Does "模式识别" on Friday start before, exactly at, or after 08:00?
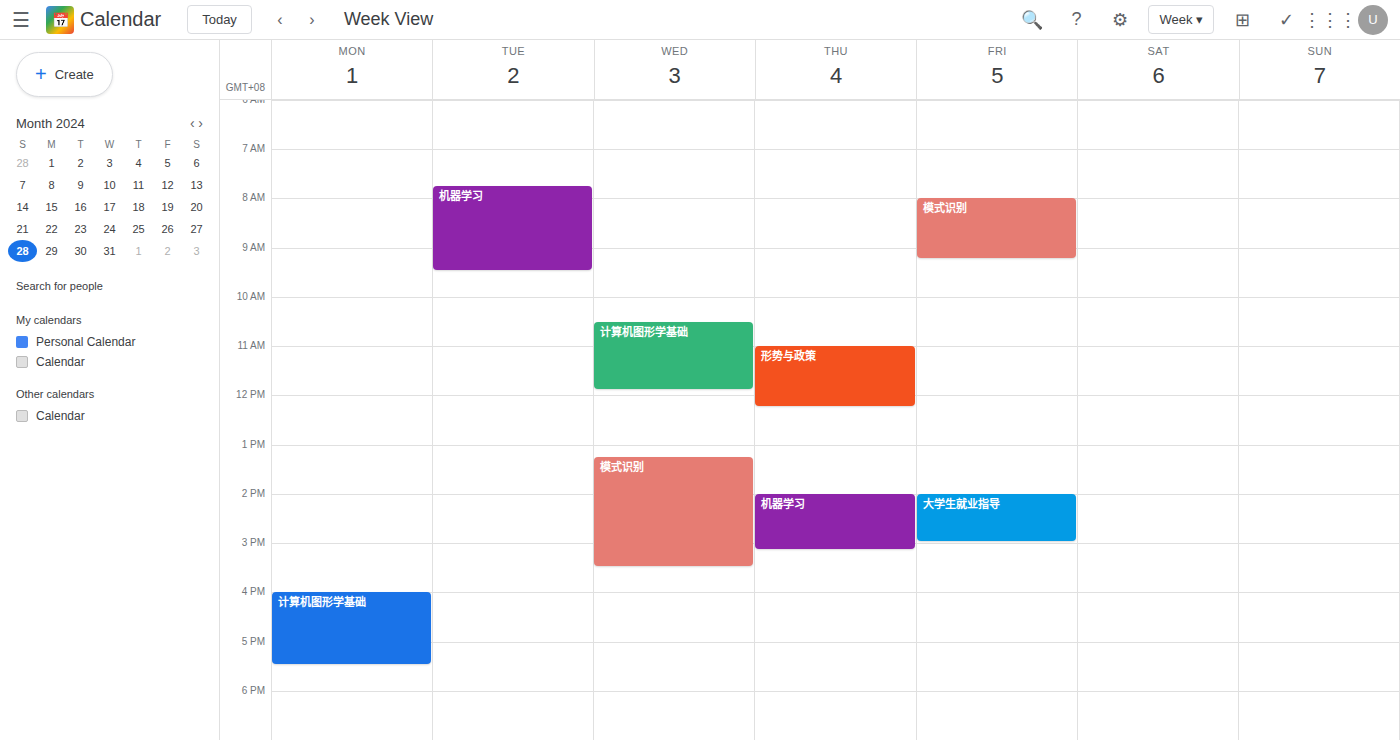
08:00 -- exactly at 08:00, on the 08:00 line.